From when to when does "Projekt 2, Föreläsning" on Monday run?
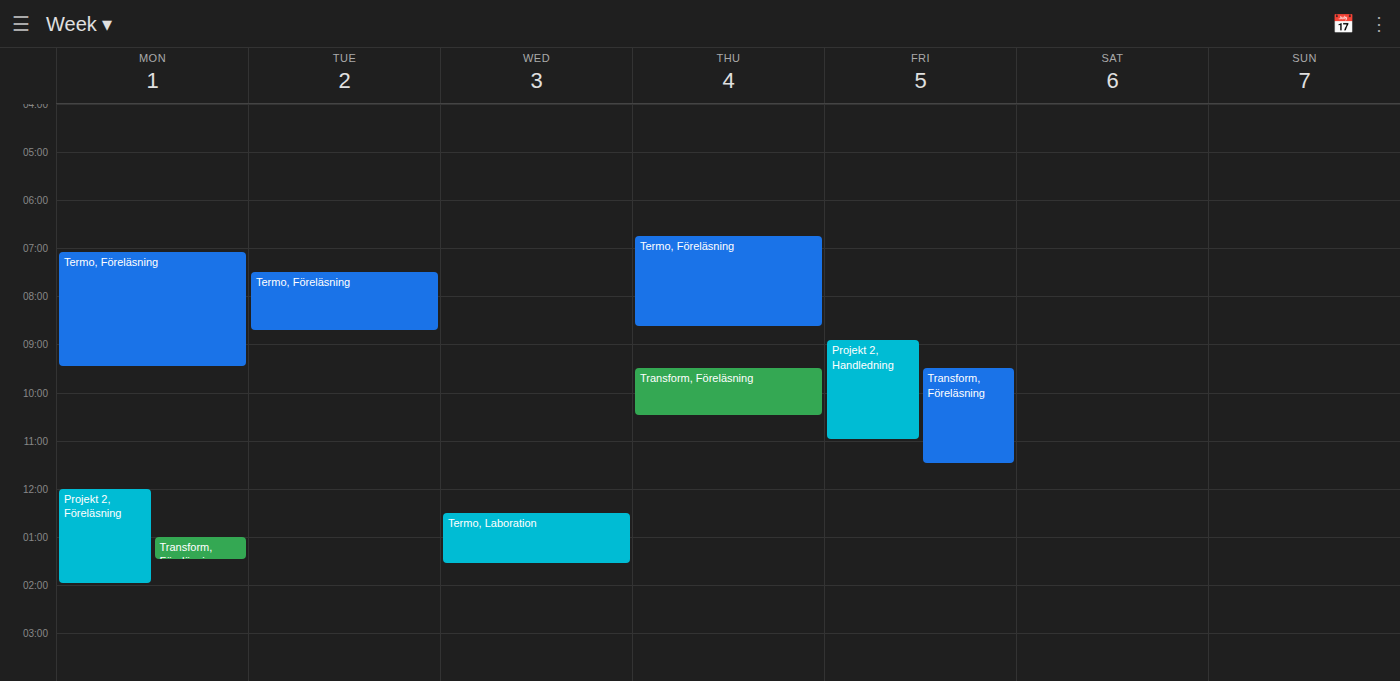
12:00 PM to 2:00 PM